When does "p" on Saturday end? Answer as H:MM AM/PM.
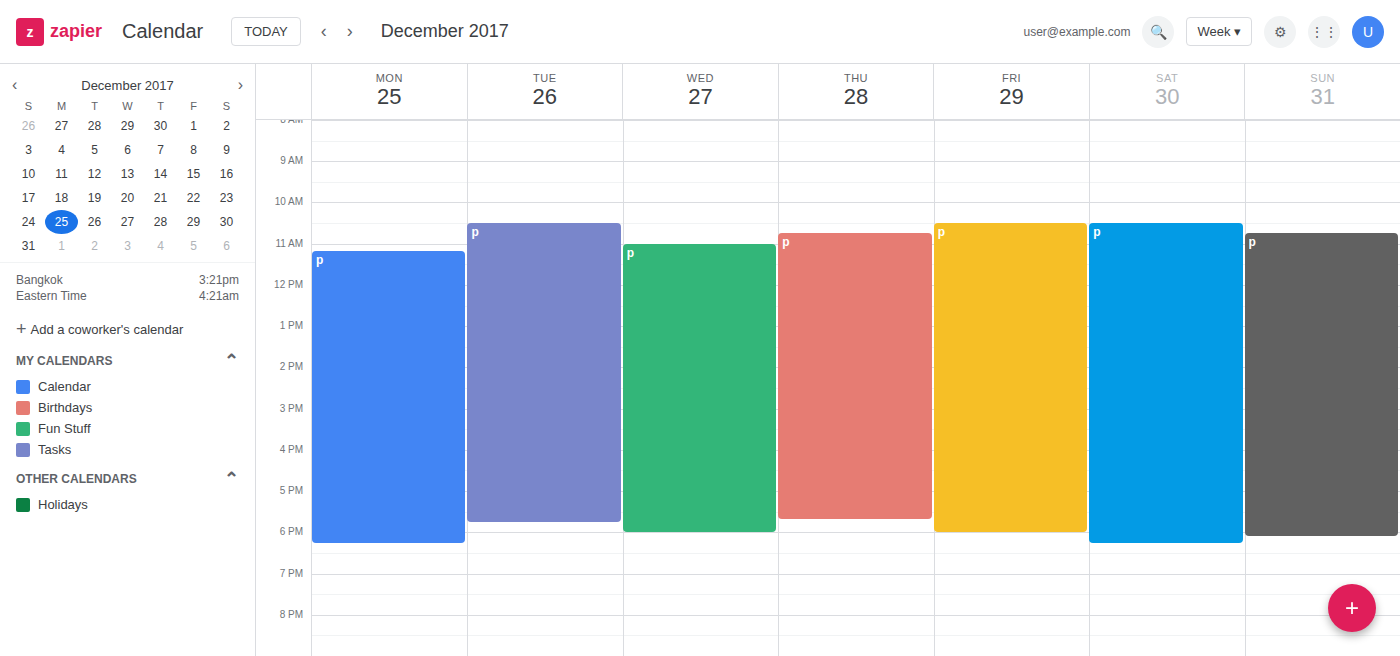
6:15 PM